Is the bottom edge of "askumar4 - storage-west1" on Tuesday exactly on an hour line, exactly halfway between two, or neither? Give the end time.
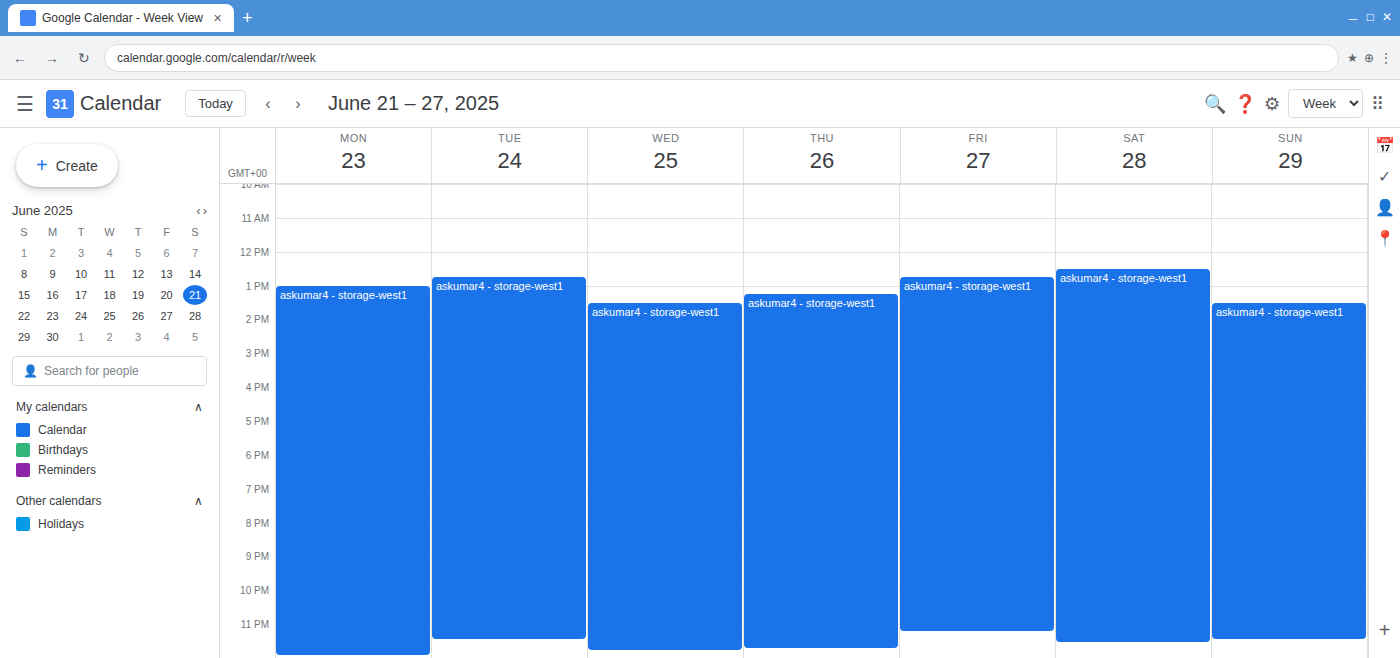
11:30 PM -- halfway between the 11 PM and 12 AM lines.